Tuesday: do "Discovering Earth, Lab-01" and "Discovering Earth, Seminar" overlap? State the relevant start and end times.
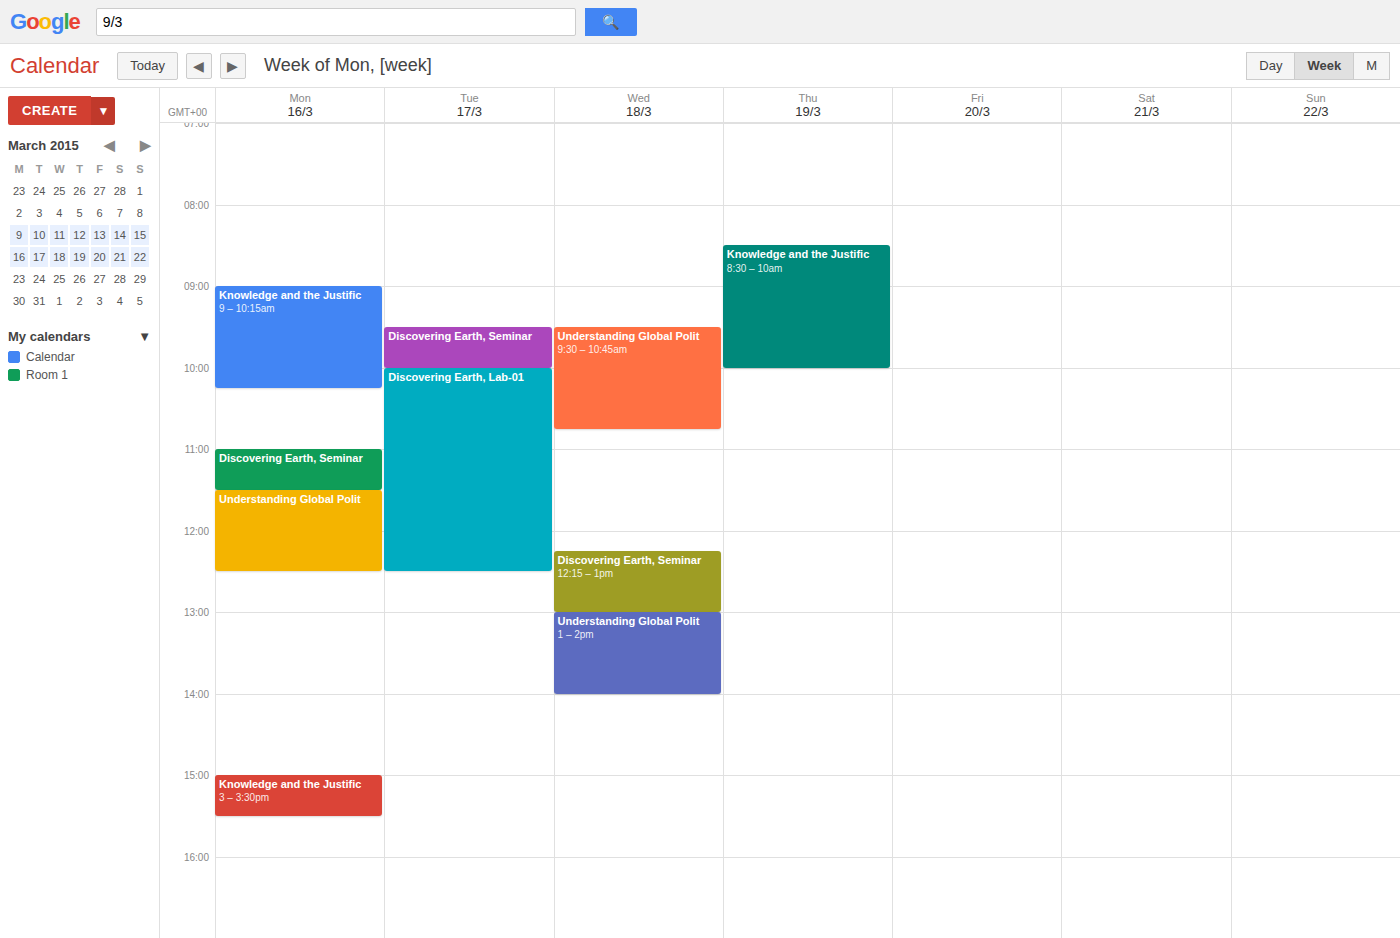
"Discovering Earth, Seminar" ends at 10:00, exactly when "Discovering Earth, Lab-01" starts -- they touch but do not overlap.